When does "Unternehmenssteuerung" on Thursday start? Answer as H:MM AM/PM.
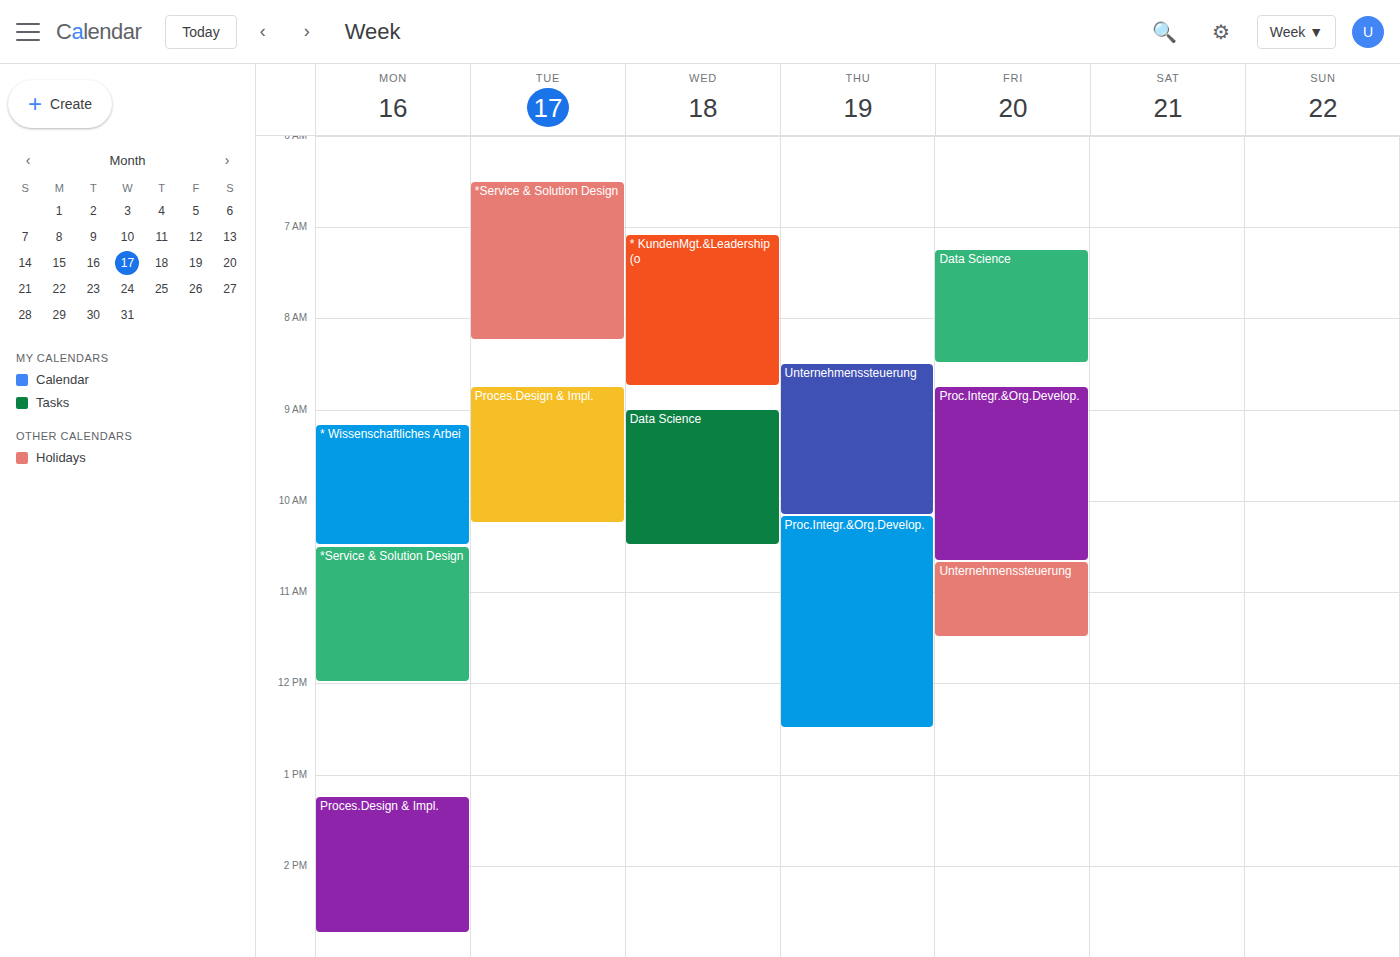
8:30 AM